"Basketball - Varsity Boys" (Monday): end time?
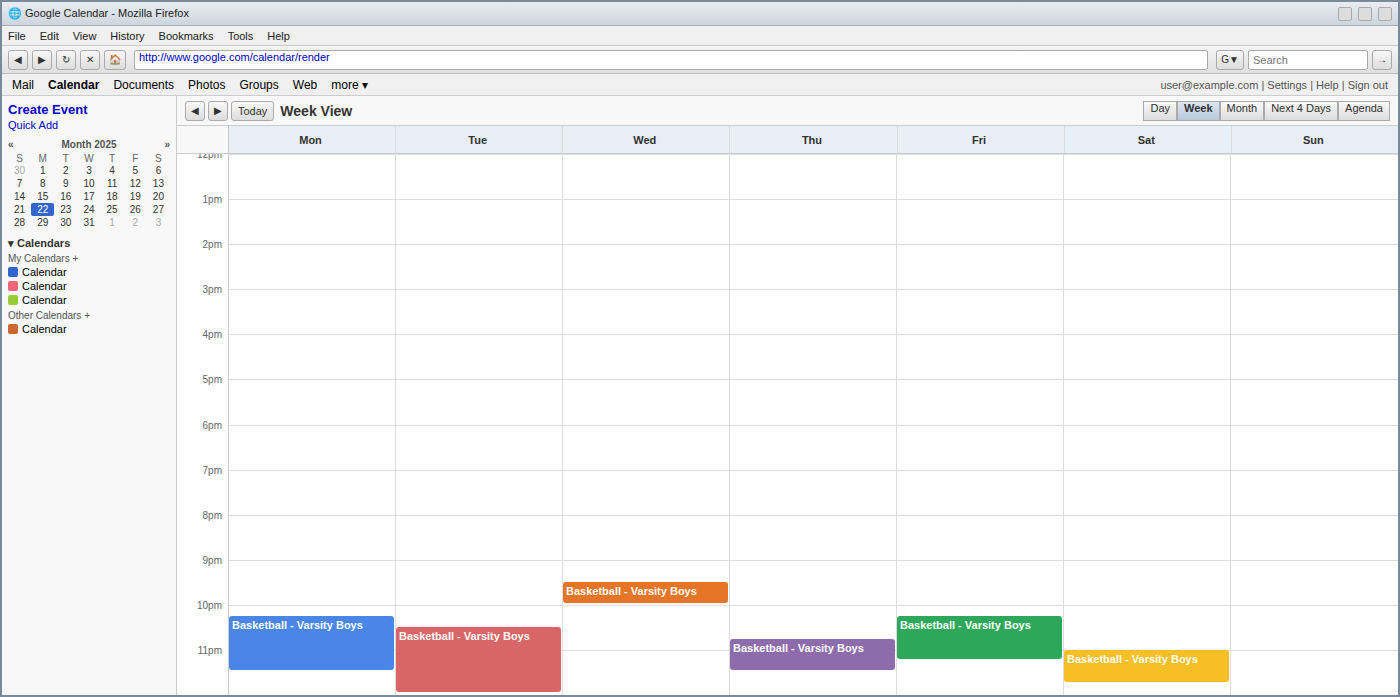
11:30 PM